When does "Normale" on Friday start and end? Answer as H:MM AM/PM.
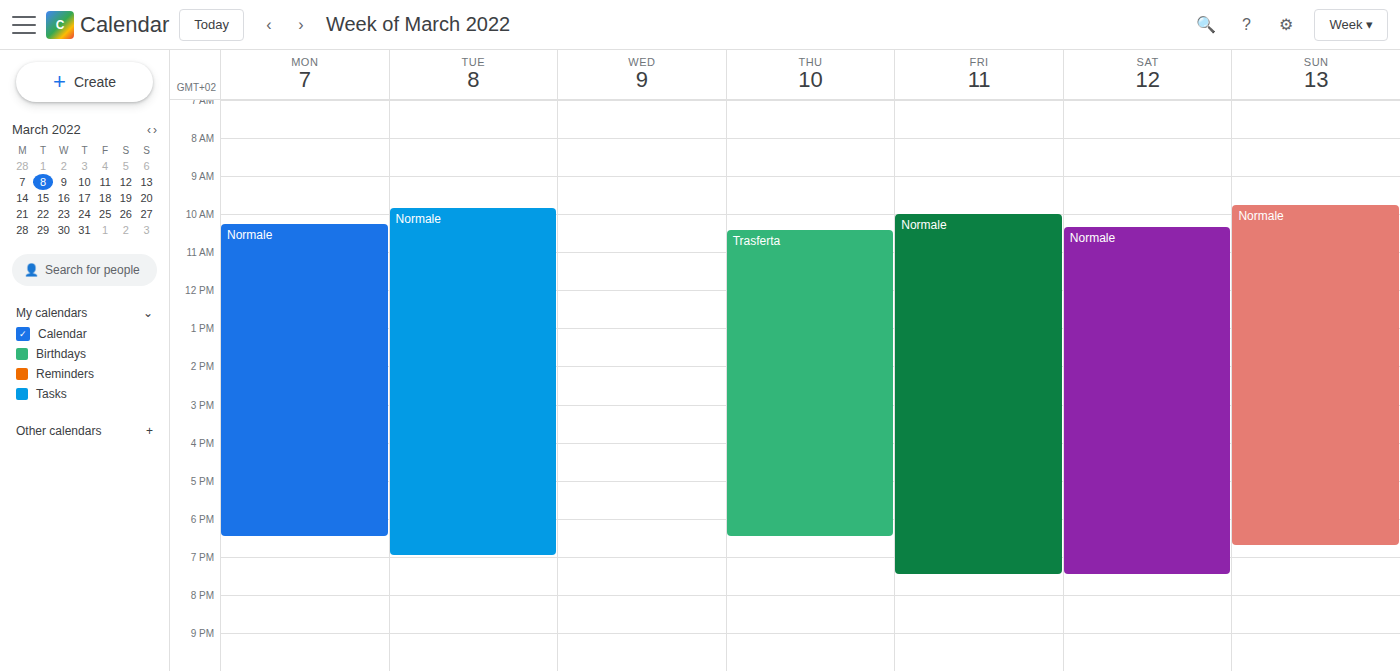
10:00 AM to 7:30 PM